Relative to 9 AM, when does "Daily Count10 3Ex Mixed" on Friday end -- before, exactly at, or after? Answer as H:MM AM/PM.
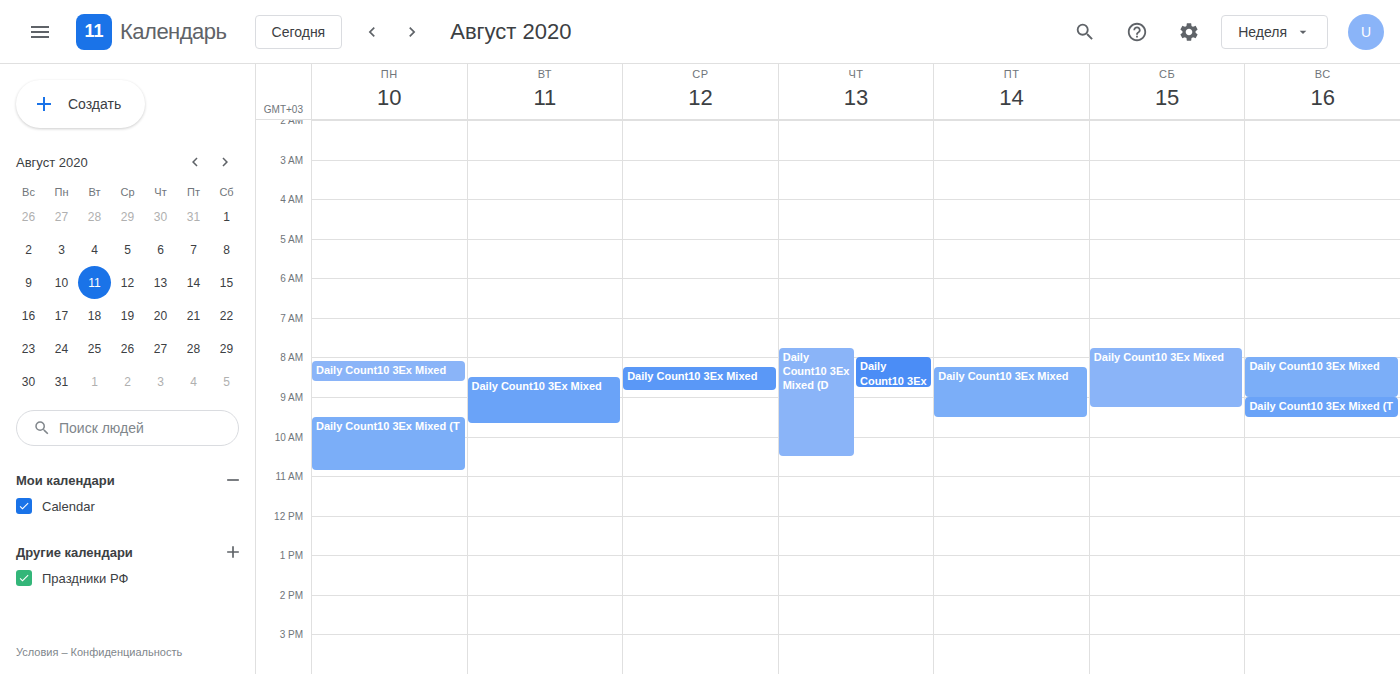
9:30 AM -- after 9 AM, 30 minutes below the 9 AM line.